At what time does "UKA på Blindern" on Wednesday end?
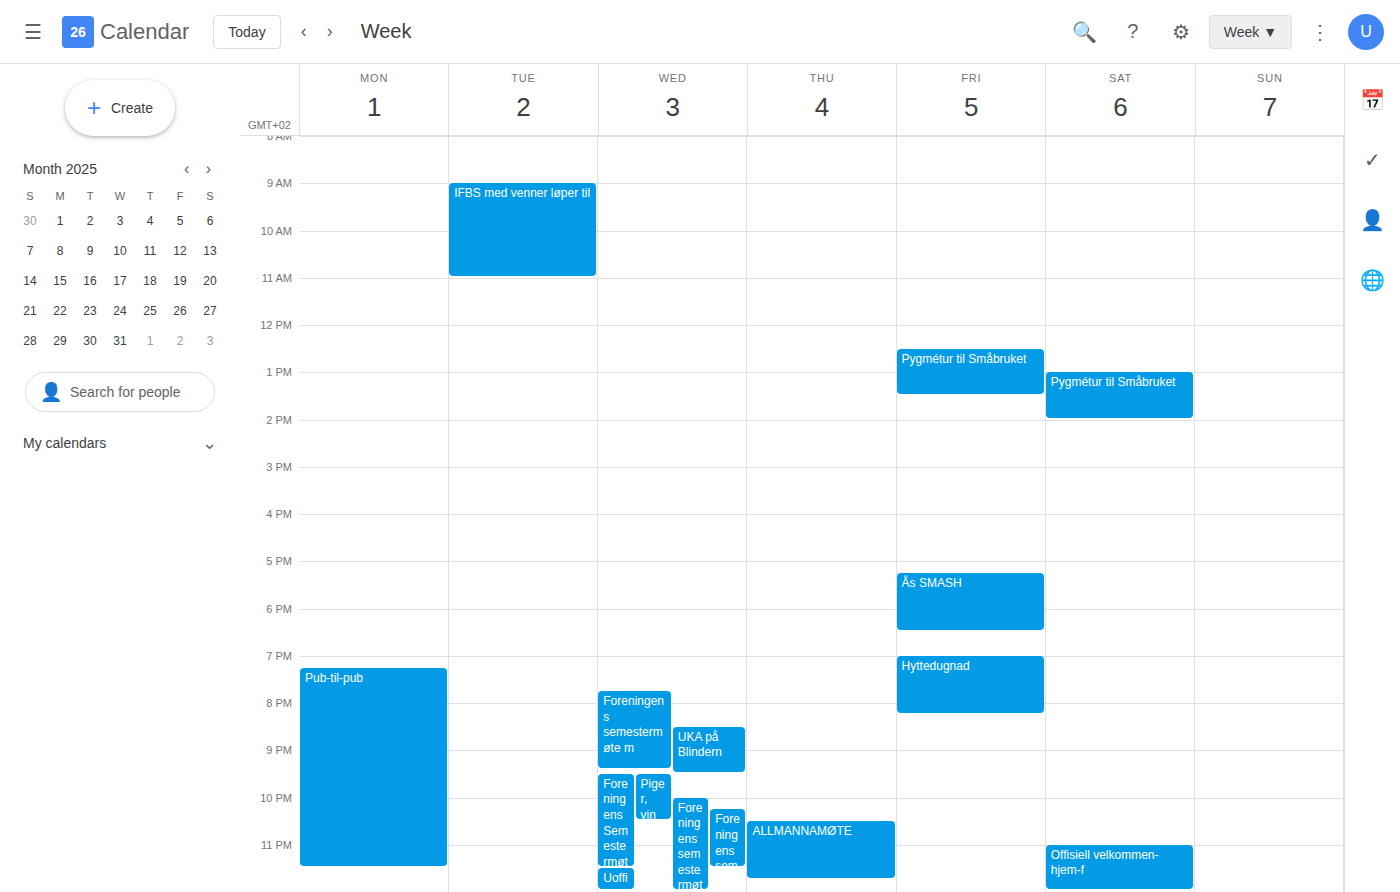
9:30 PM